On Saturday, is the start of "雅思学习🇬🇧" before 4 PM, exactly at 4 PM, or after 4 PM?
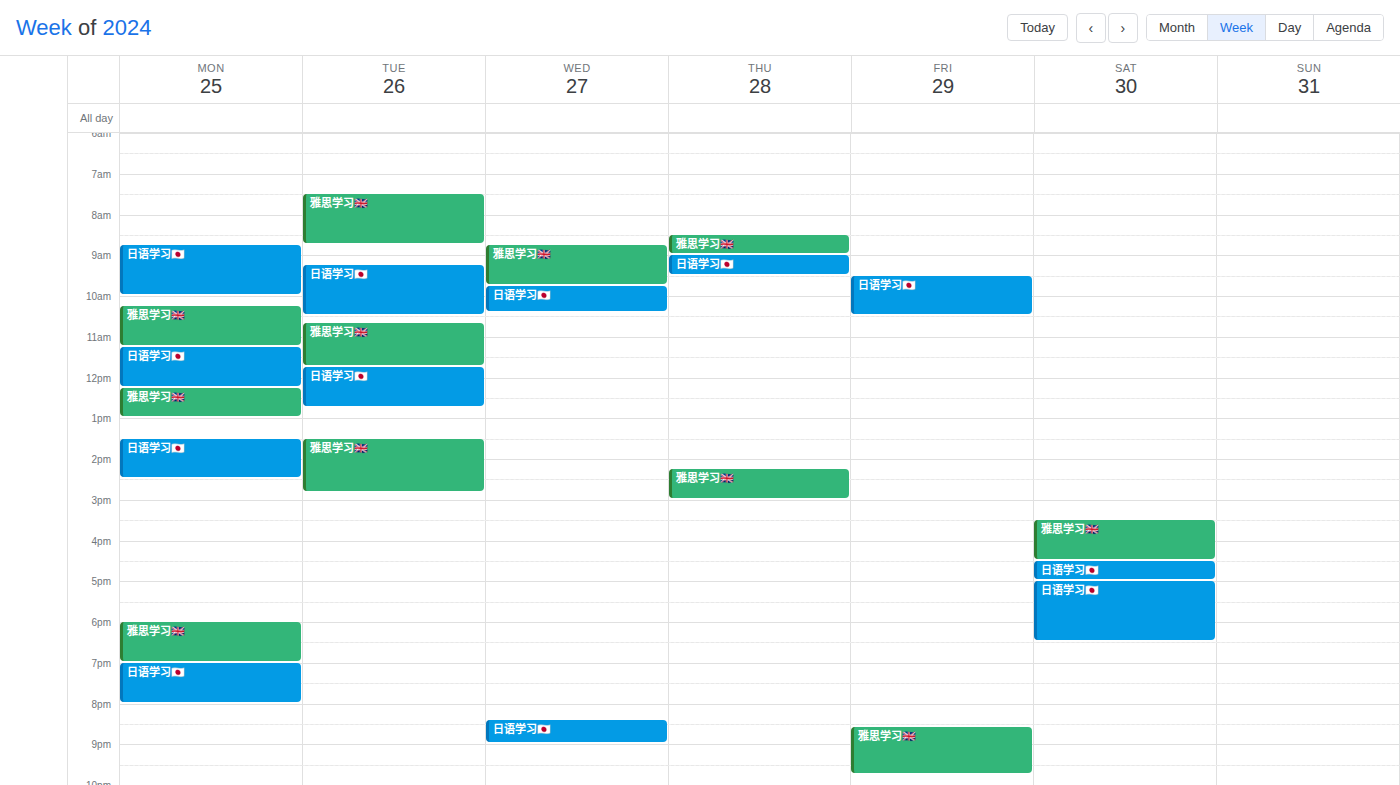
3:30 PM -- before 4 PM, 30 minutes above the 4 PM line.